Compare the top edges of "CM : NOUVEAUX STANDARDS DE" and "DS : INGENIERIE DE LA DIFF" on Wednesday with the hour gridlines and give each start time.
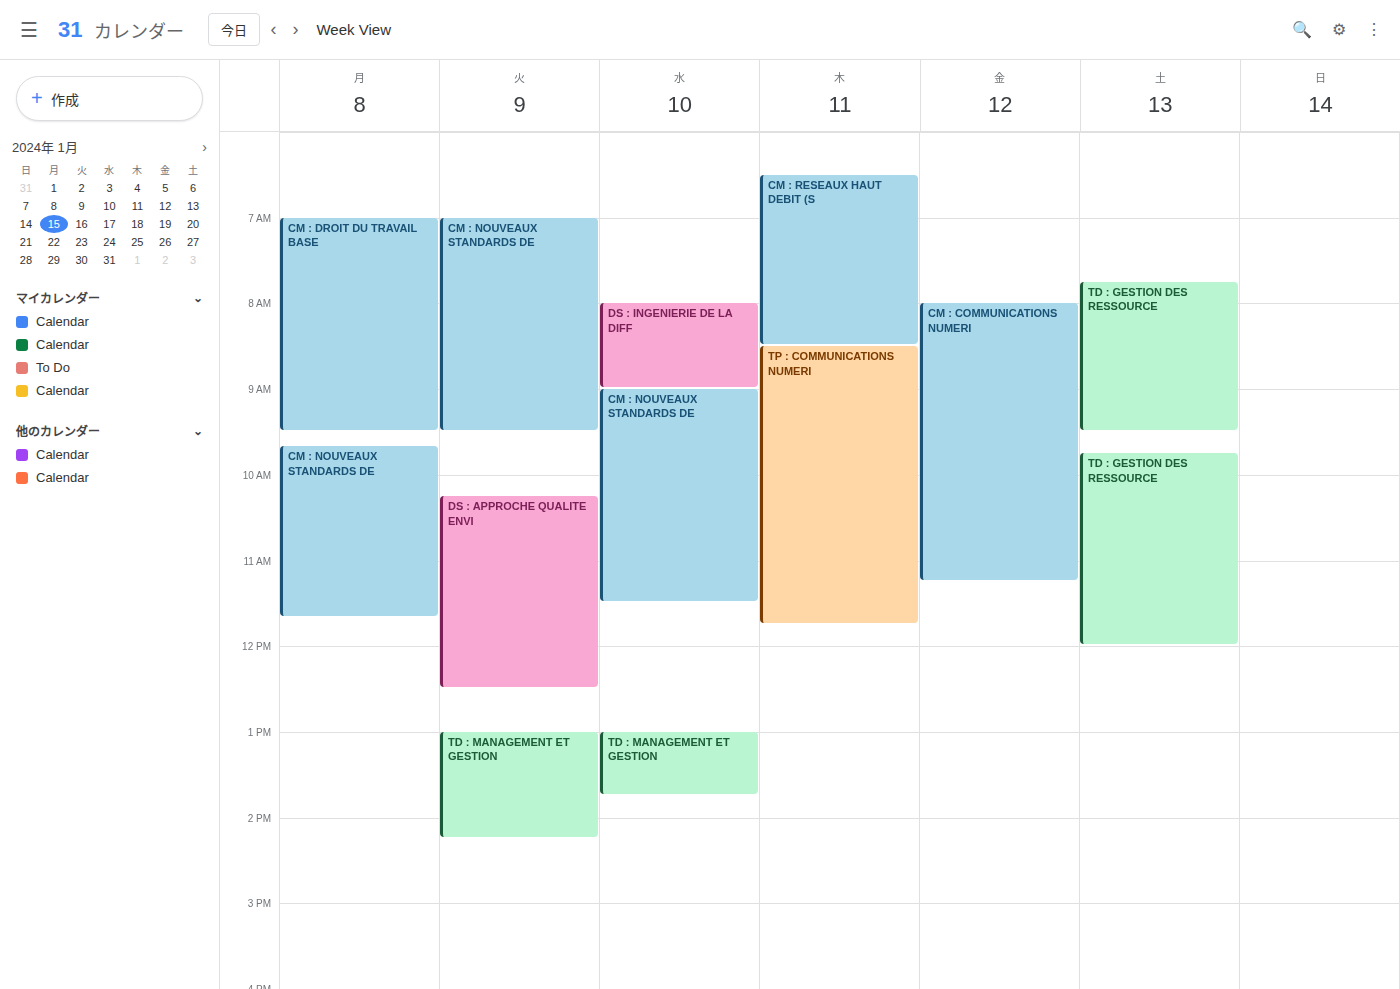
"CM : NOUVEAUX STANDARDS DE": 9:00 AM, exactly on the 9 AM line. "DS : INGENIERIE DE LA DIFF": 8:00 AM, exactly on the 8 AM line.